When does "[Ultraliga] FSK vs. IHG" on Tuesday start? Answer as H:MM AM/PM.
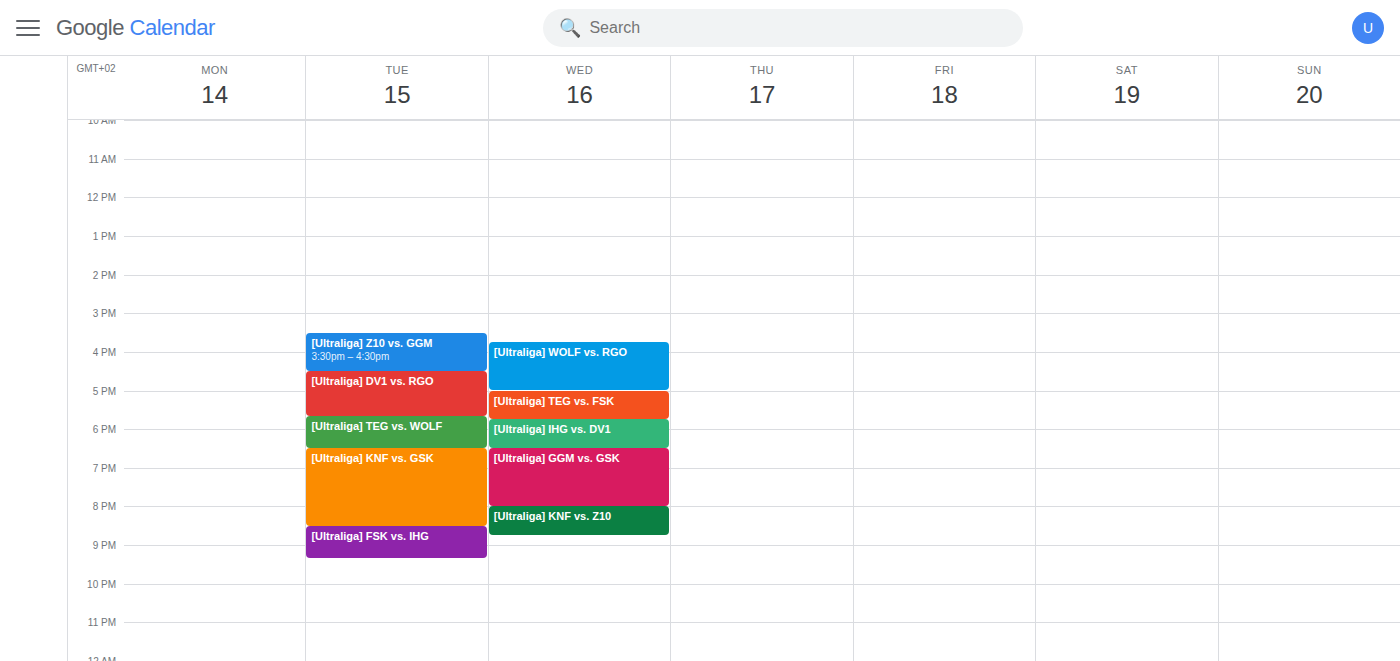
8:30 PM